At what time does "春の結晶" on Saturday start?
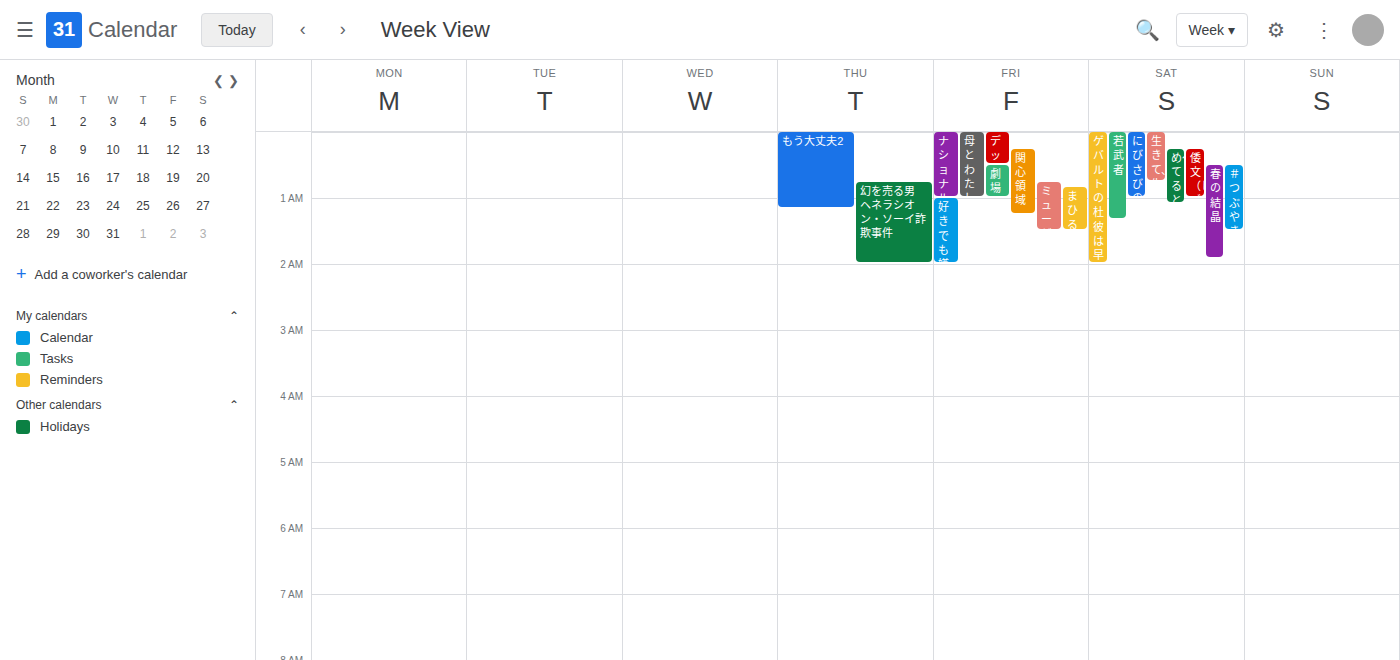
12:30 AM